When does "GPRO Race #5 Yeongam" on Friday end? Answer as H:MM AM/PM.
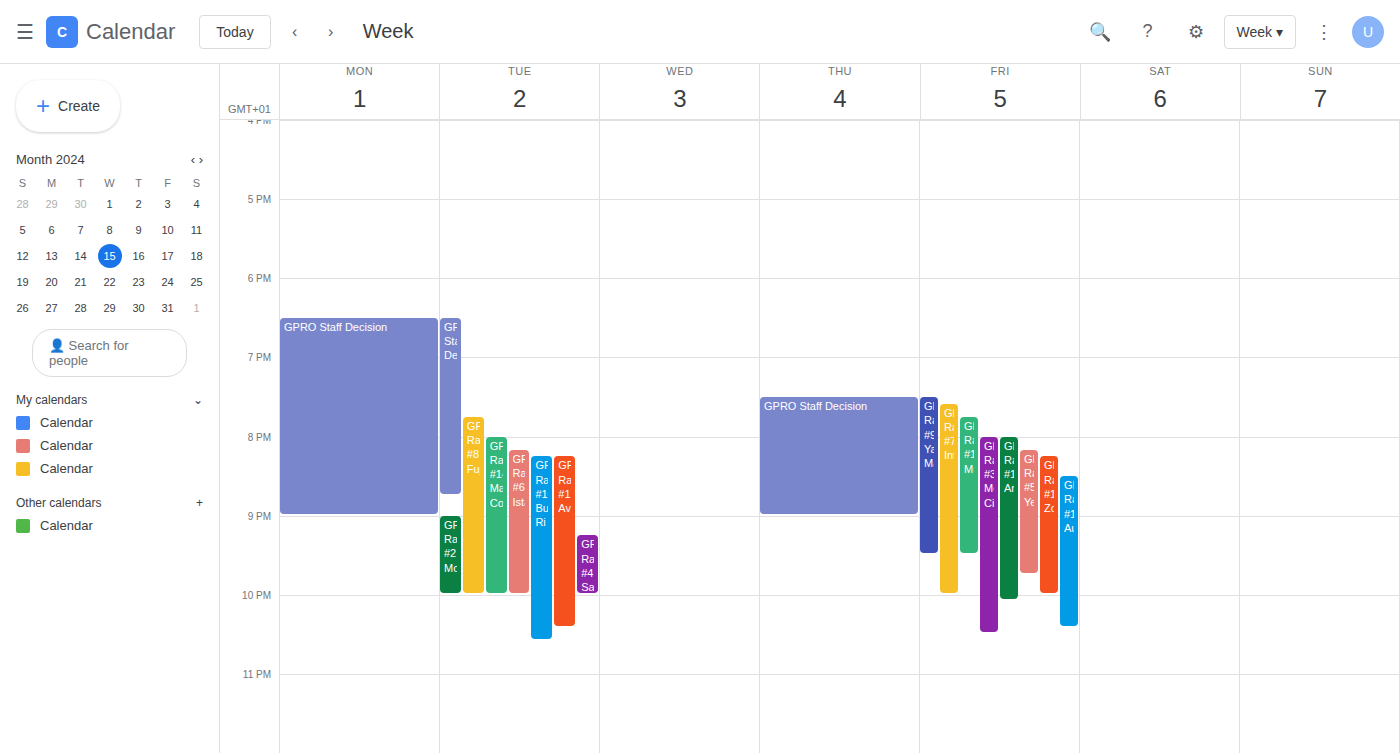
9:45 PM